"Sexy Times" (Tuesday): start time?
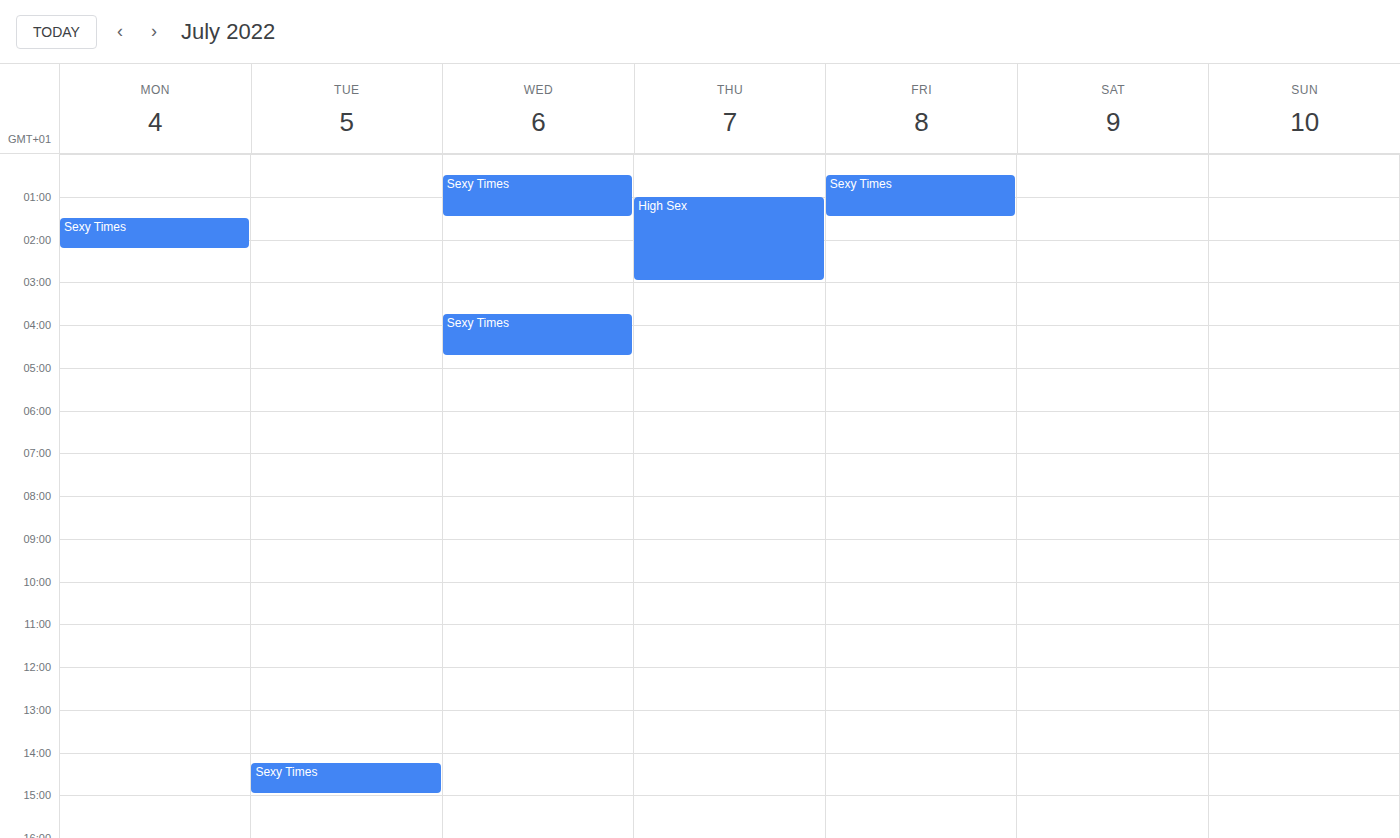
2:15 PM